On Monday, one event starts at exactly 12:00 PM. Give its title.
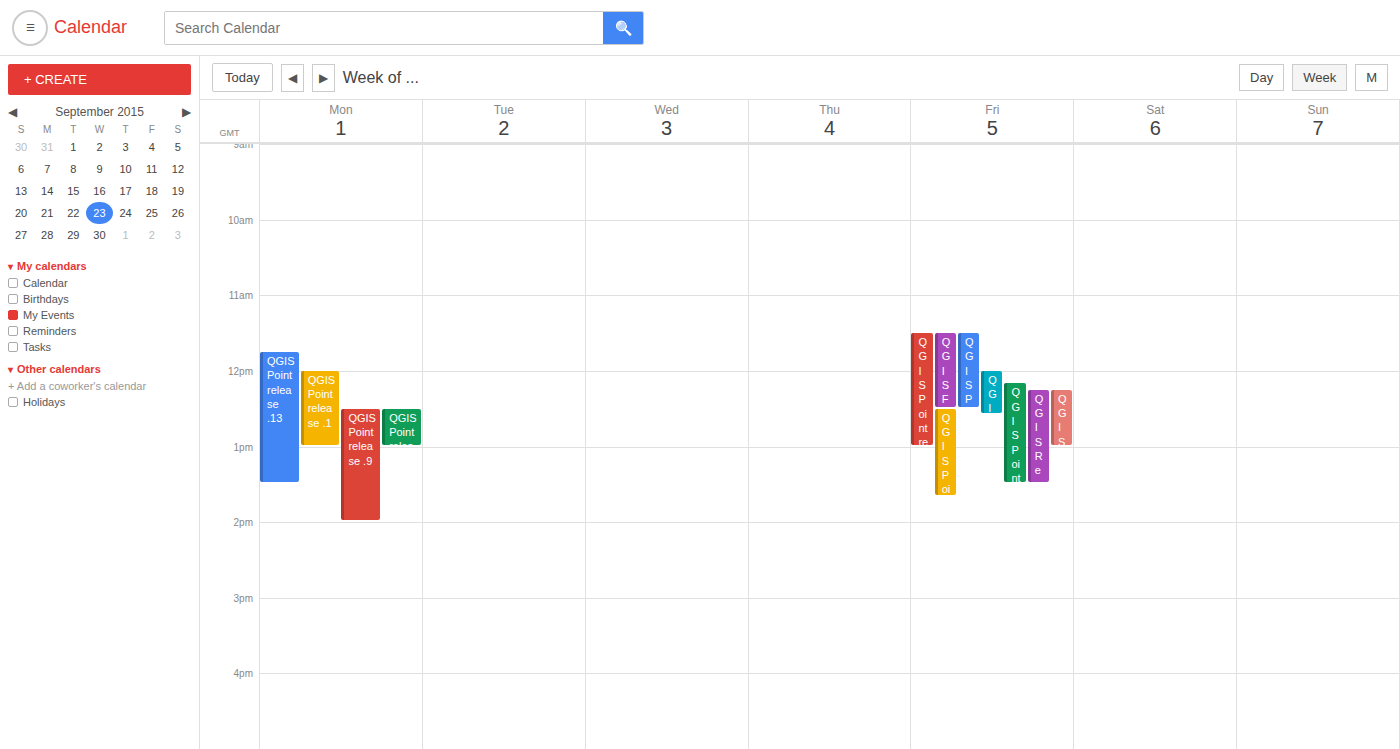
"QGIS Point release .1"